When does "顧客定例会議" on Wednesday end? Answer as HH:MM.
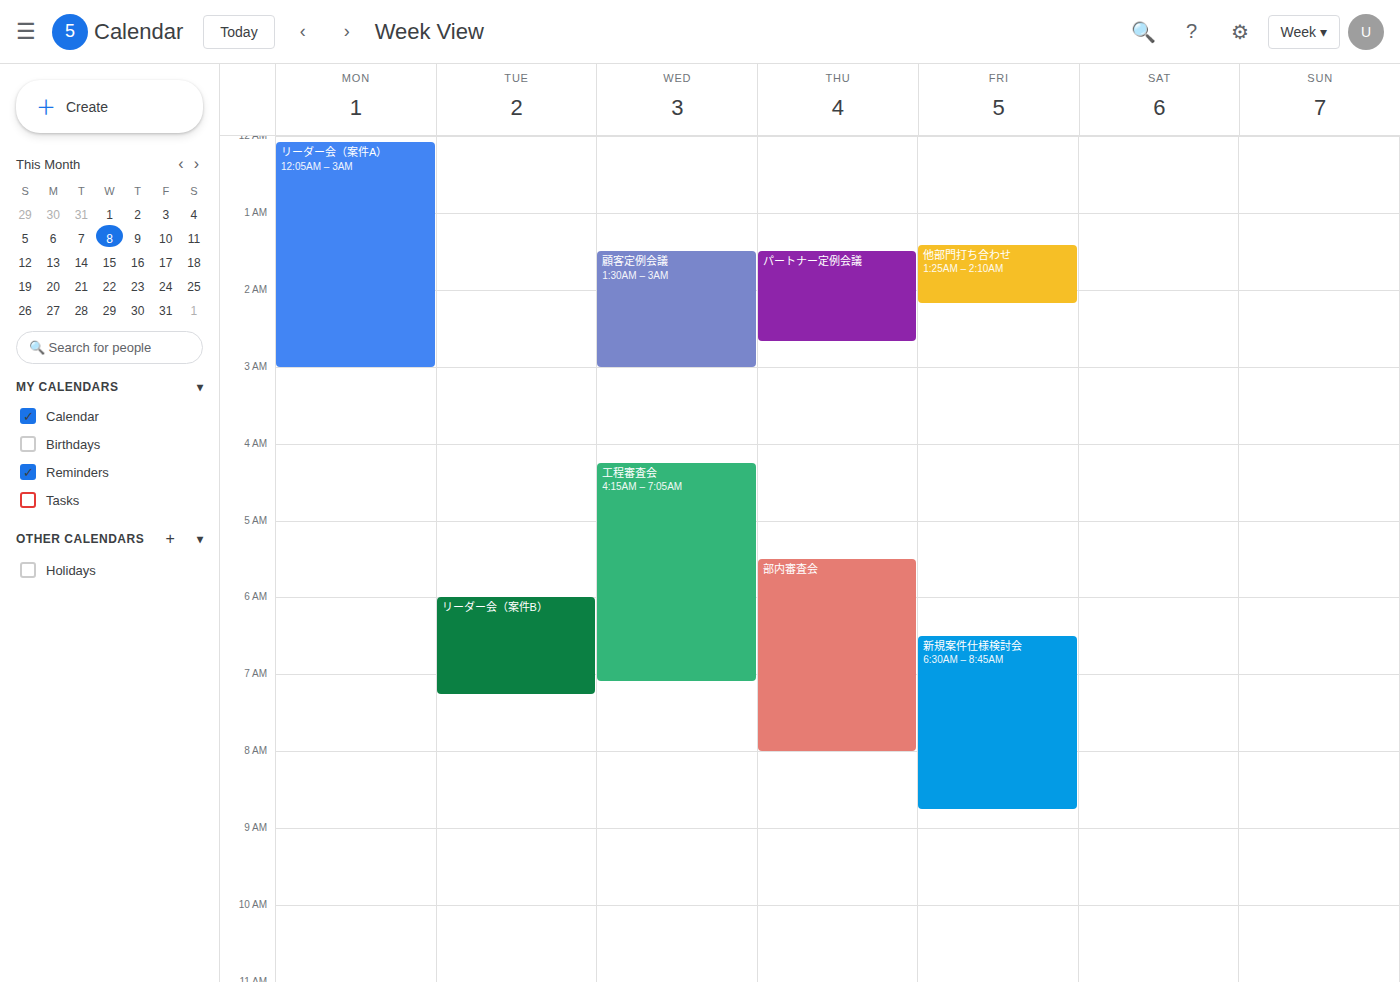
03:00